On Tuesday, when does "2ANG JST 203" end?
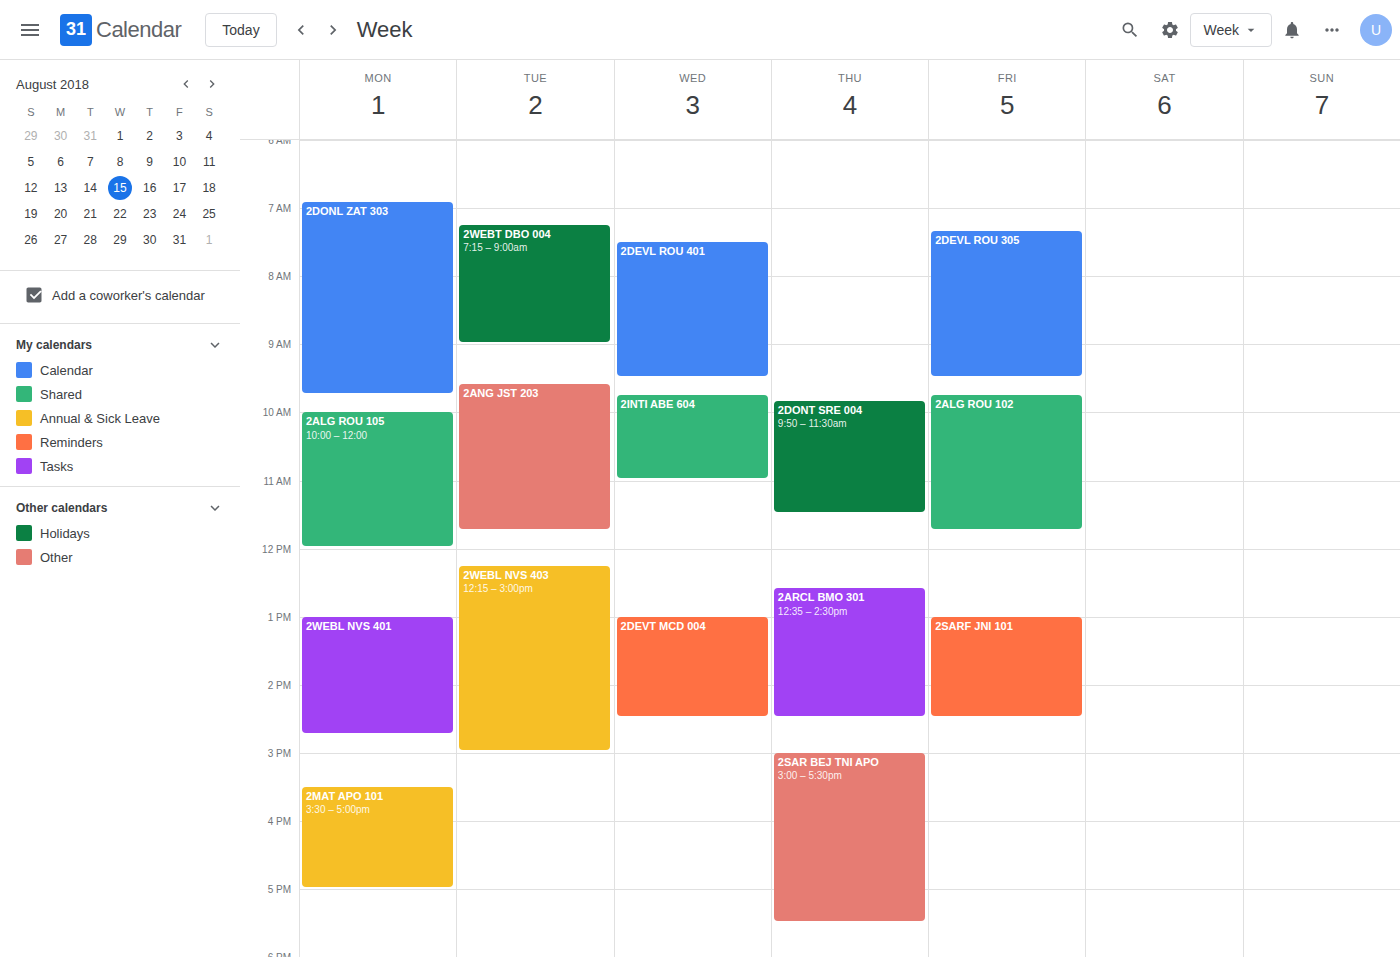
11:45 AM